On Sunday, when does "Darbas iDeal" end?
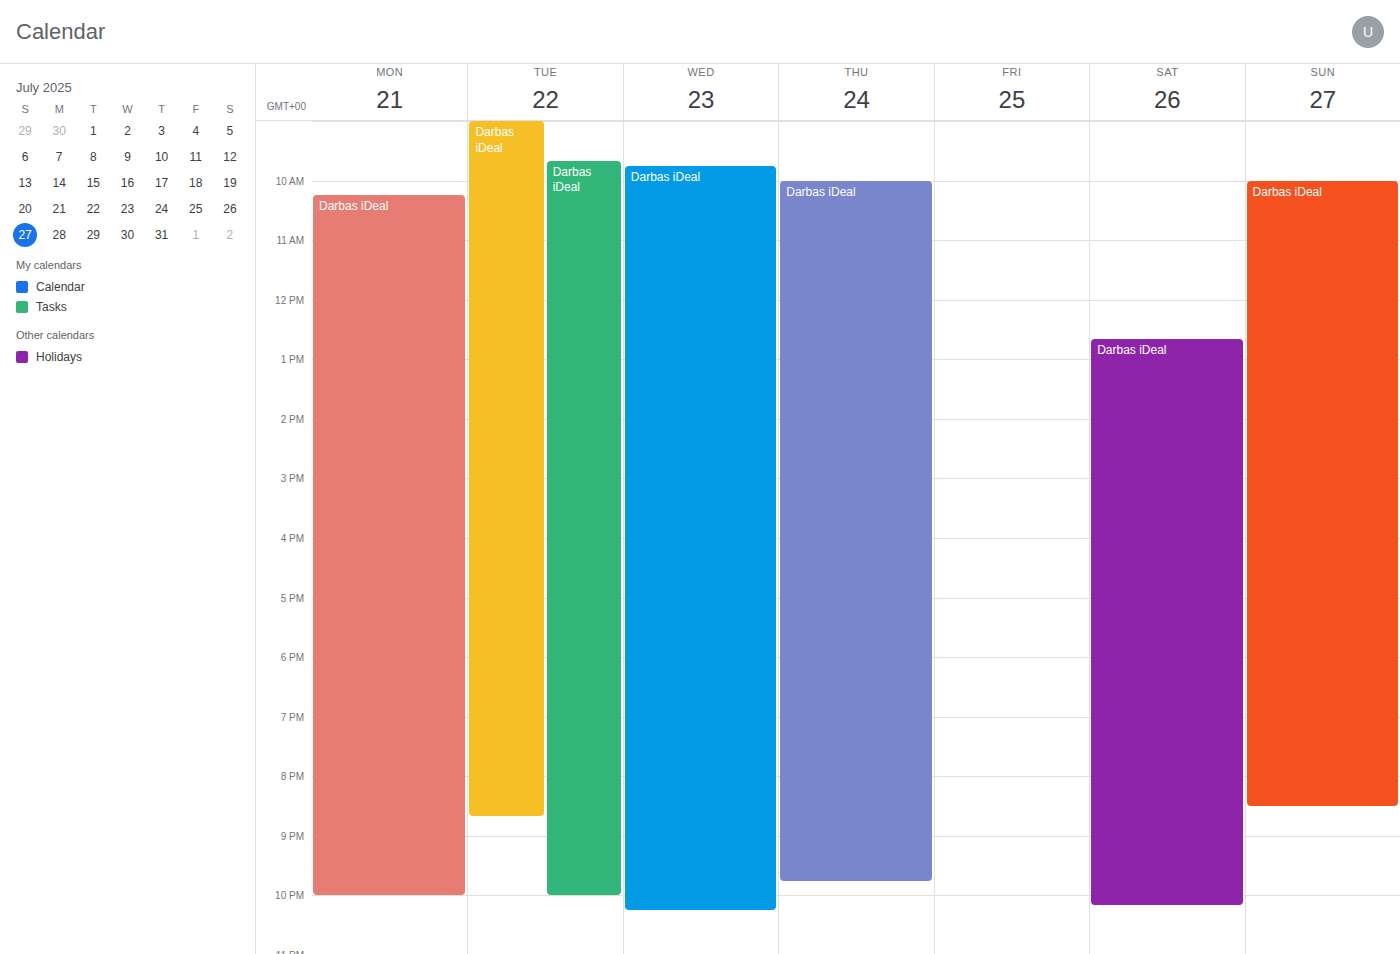
8:30 PM